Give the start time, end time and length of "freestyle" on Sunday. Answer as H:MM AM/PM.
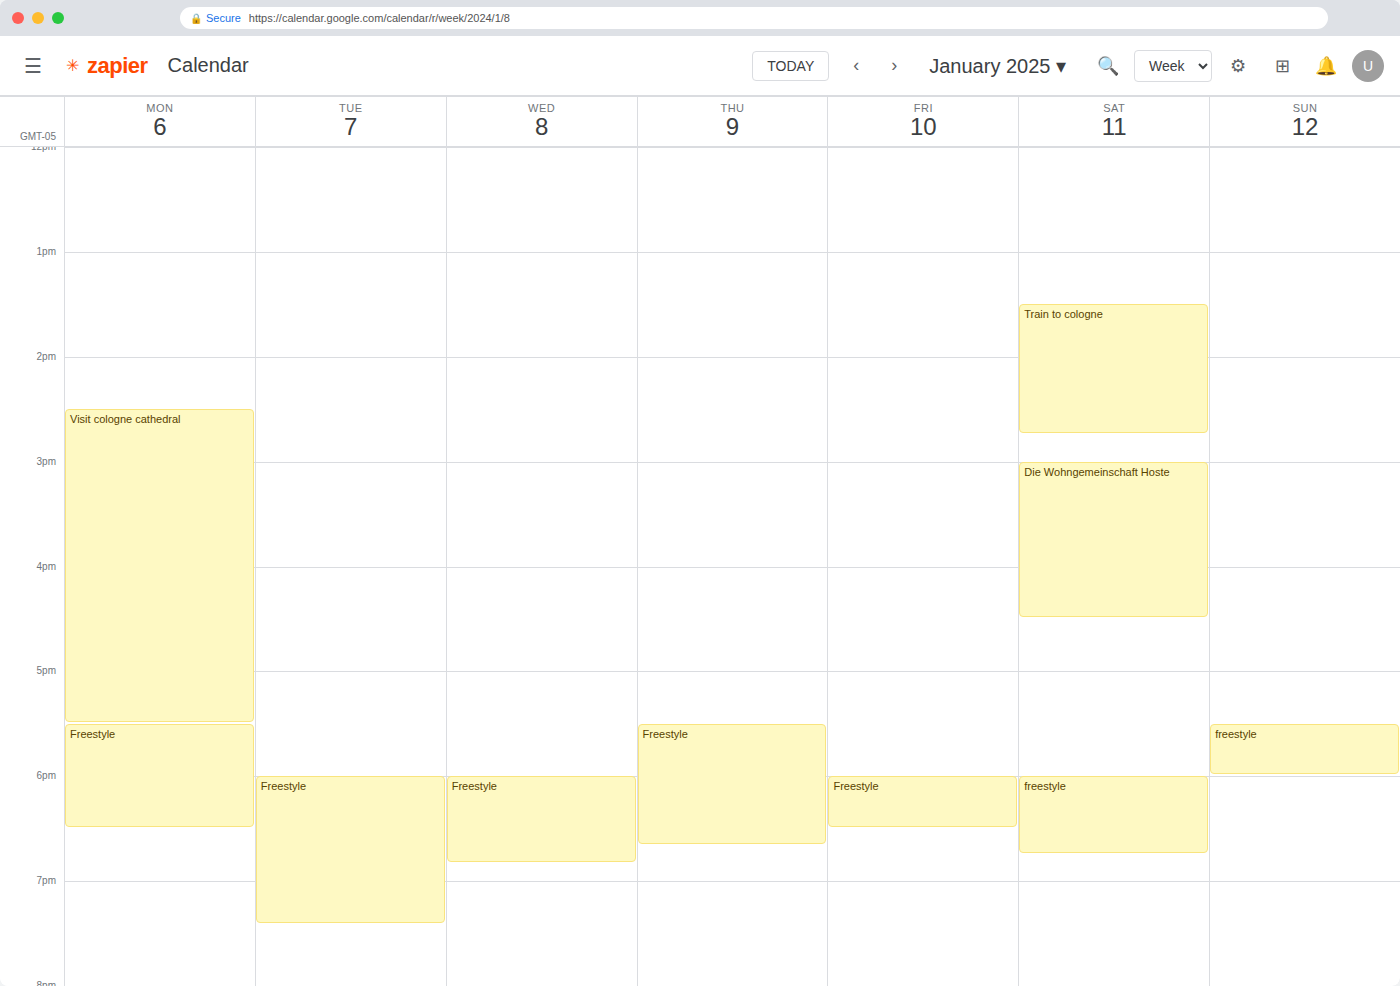
5:30 PM to 6:00 PM, 30 minutes